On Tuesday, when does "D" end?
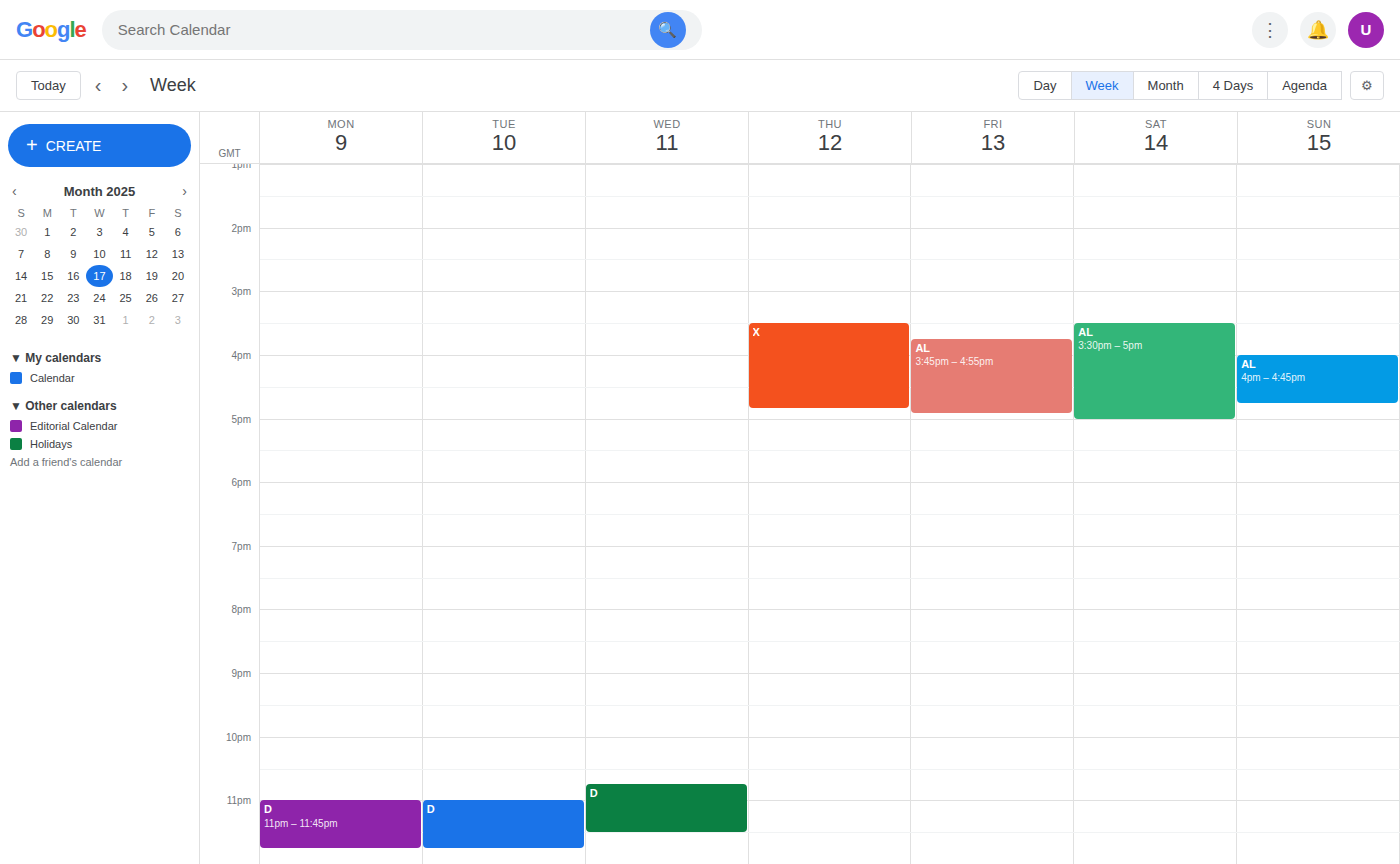
11:45 PM